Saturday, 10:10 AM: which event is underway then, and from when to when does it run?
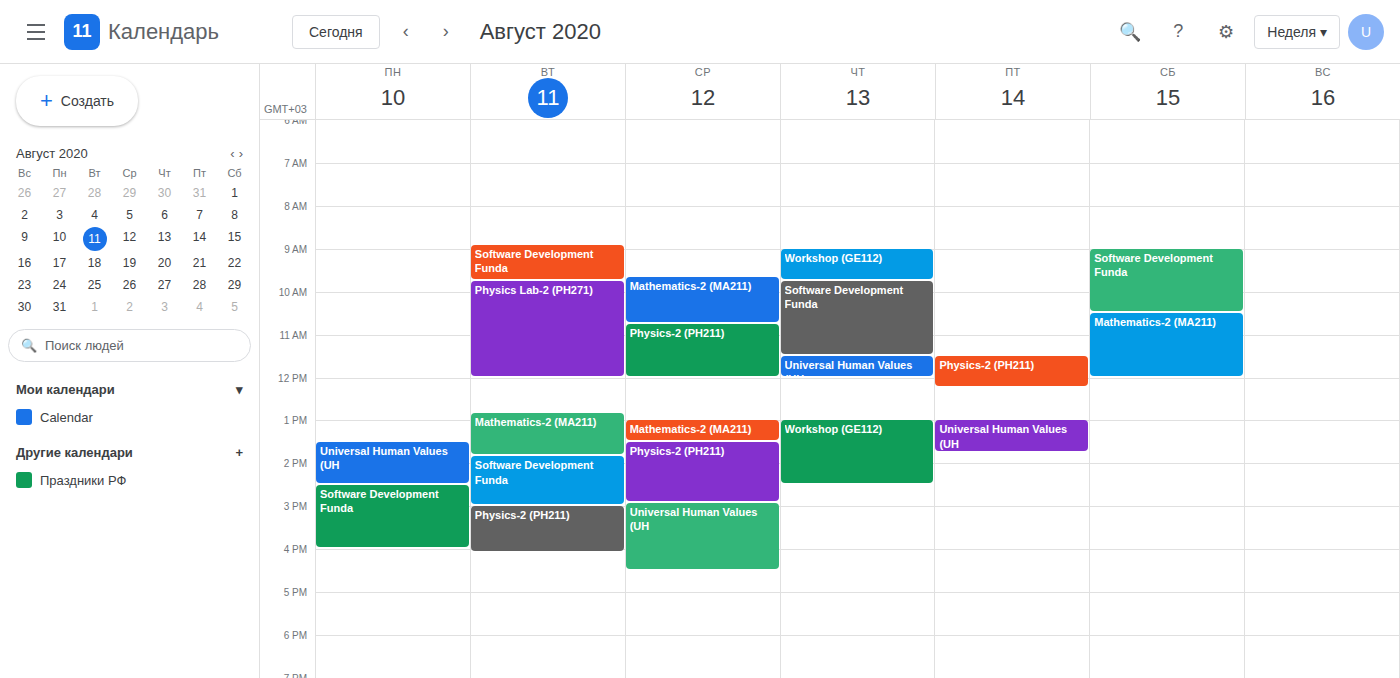
"Software Development Funda", 9:00 AM to 10:30 AM